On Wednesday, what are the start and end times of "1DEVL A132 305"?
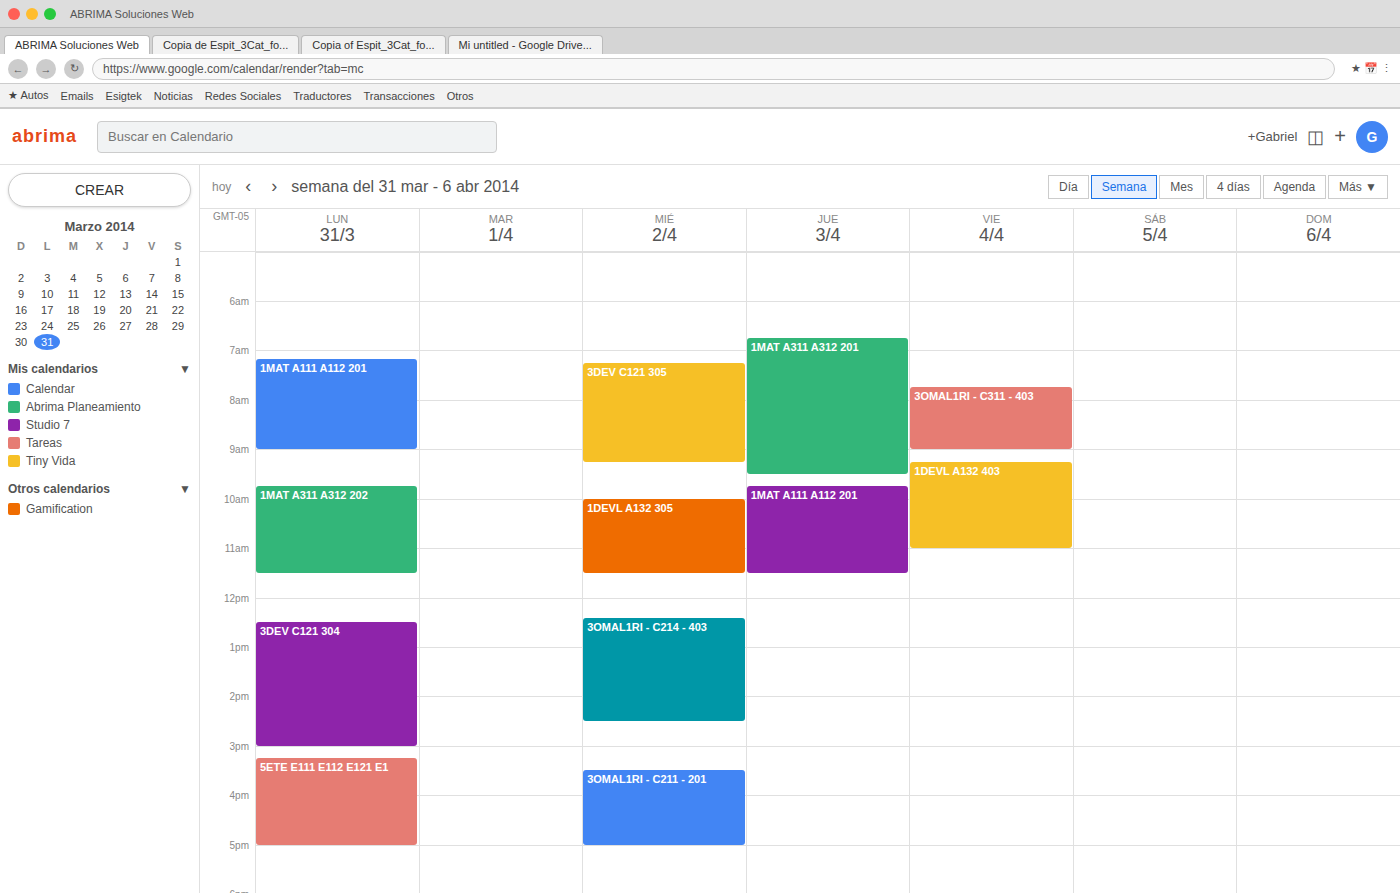
10:00 AM to 11:30 AM